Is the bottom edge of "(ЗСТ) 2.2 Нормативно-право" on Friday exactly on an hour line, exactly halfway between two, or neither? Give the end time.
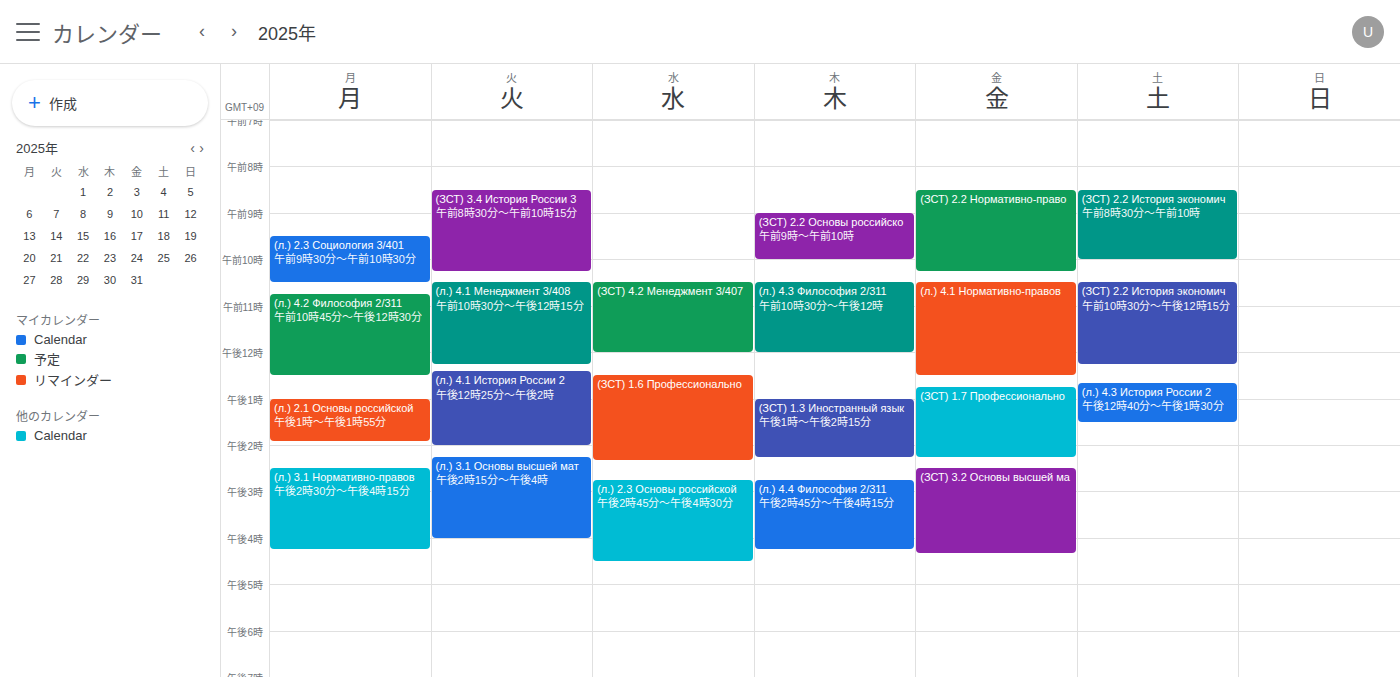
10:15 -- neither: a quarter of the way from the 10:00 line to the 11:00 line.